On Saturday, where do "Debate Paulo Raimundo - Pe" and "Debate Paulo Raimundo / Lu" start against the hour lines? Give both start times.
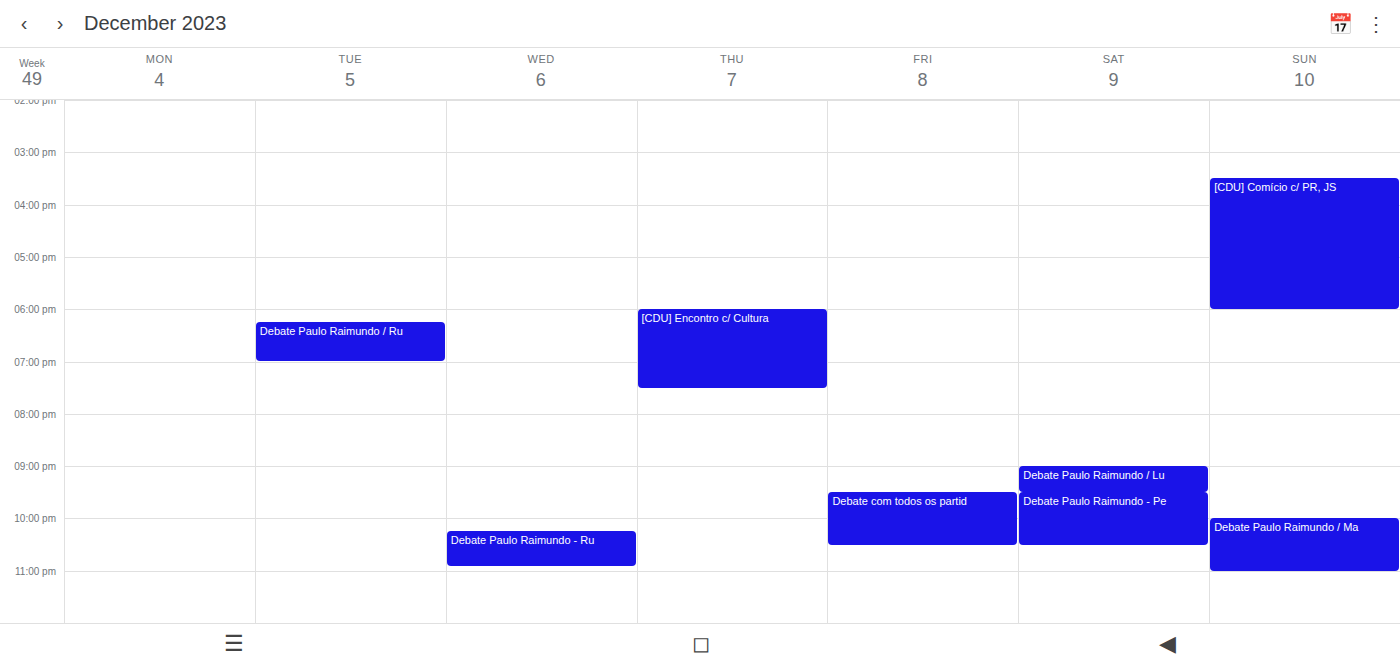
"Debate Paulo Raimundo - Pe": 9:30 PM, halfway between the 9 PM and 10 PM lines. "Debate Paulo Raimundo / Lu": 9:00 PM, exactly on the 9 PM line.